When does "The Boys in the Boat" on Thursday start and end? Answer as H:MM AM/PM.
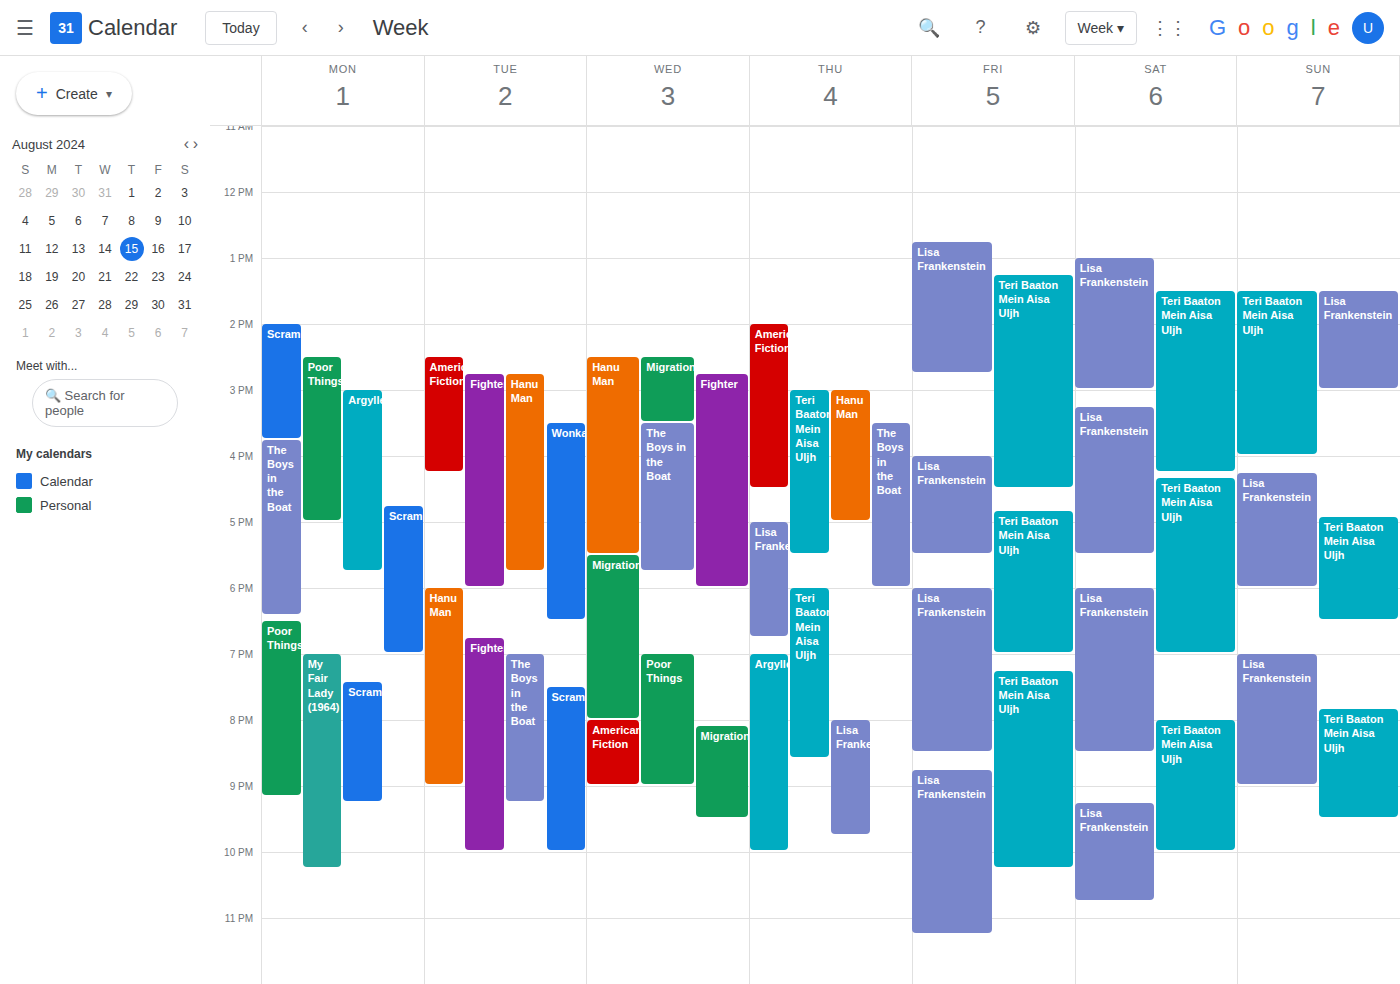
3:30 PM to 6:00 PM